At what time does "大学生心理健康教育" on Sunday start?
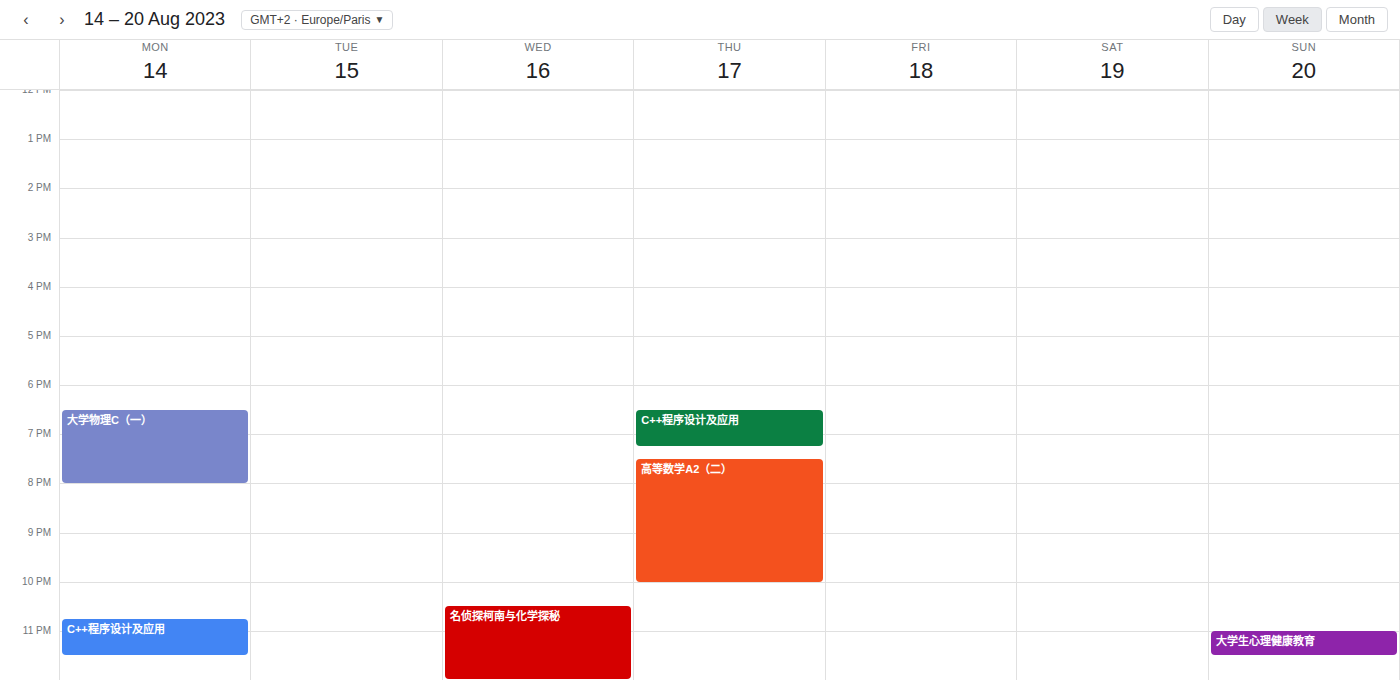
11:00 PM